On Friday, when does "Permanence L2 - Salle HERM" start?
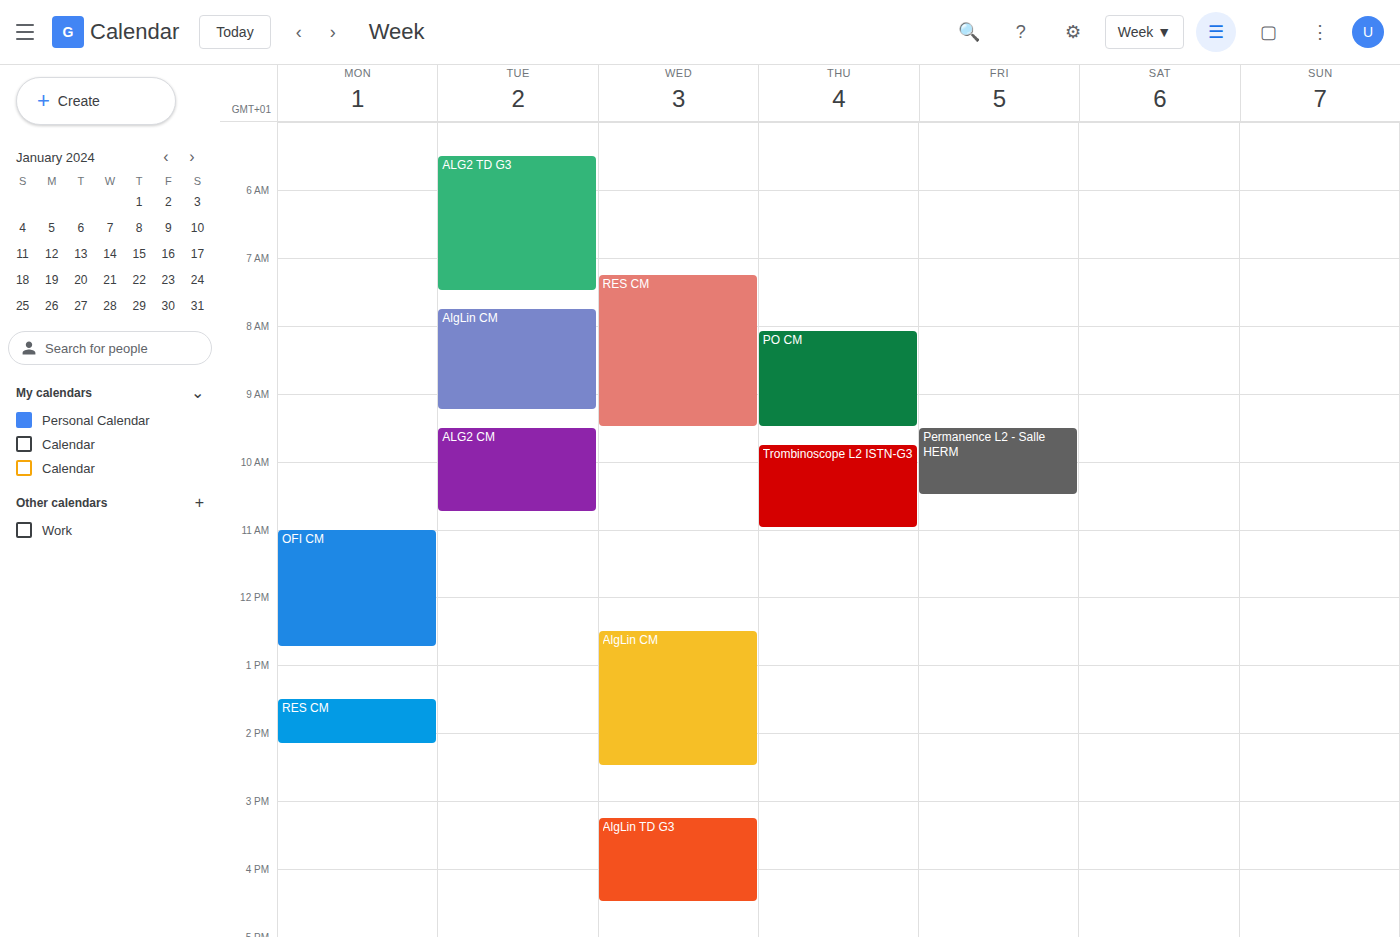
9:30 AM